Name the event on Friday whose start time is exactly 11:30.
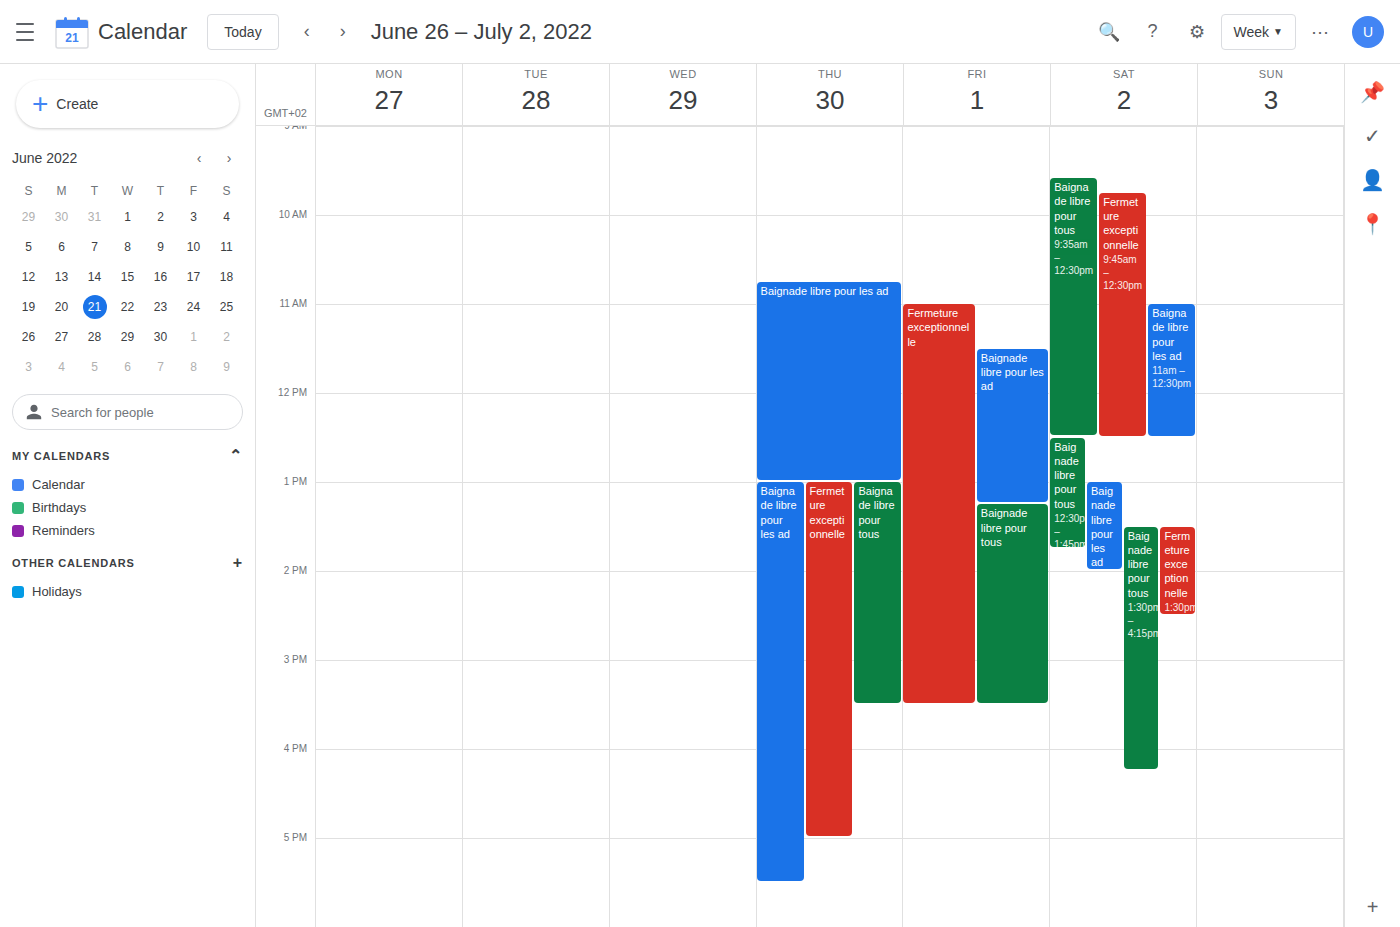
"Baignade libre pour les ad"